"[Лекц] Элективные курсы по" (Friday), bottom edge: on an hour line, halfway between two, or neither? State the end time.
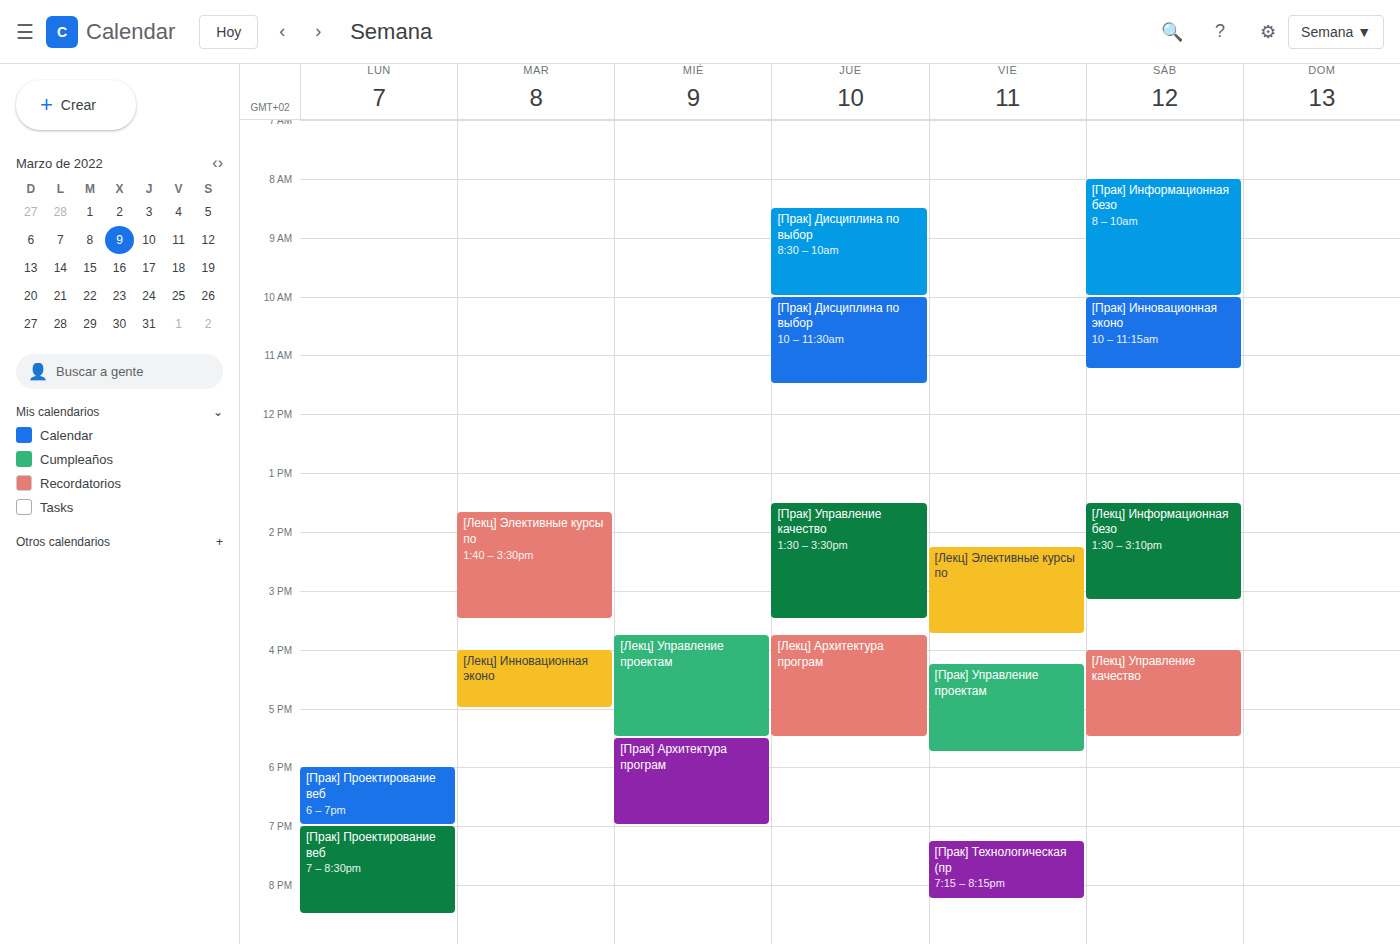
3:45 PM -- neither: three quarters of the way from the 3 PM line to the 4 PM line.